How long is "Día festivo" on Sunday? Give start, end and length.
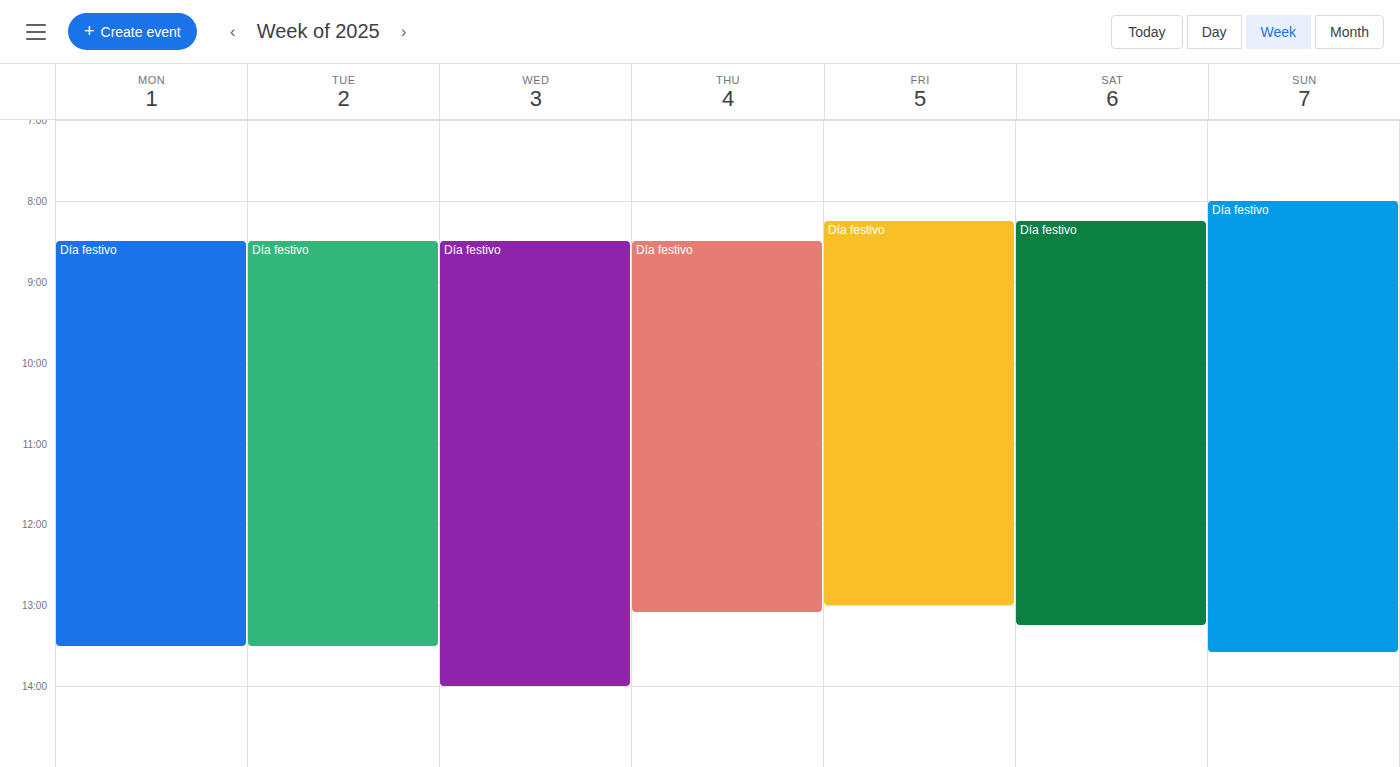
8:00 AM to 1:35 PM, 5 hours 35 minutes